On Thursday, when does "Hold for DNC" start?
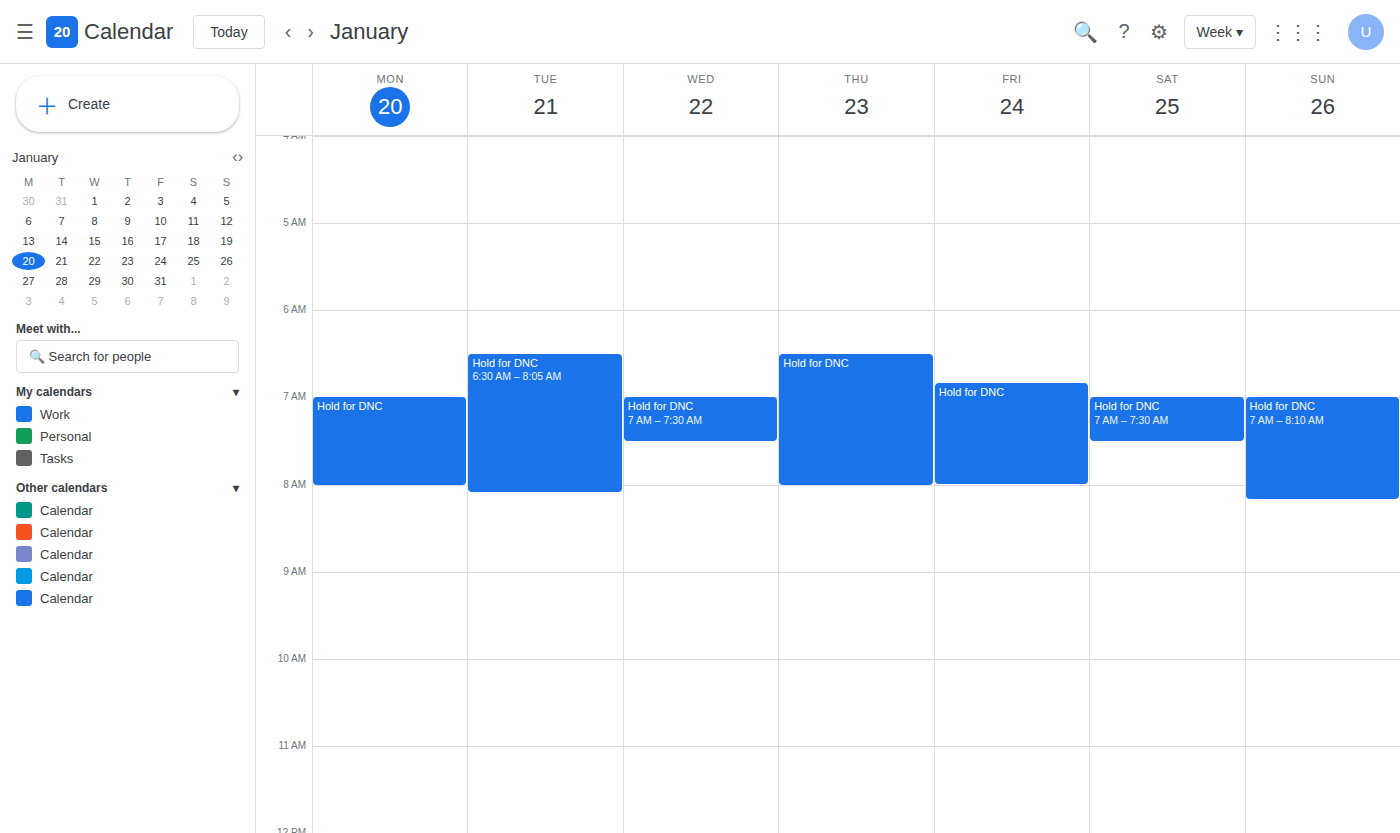
6:30 AM